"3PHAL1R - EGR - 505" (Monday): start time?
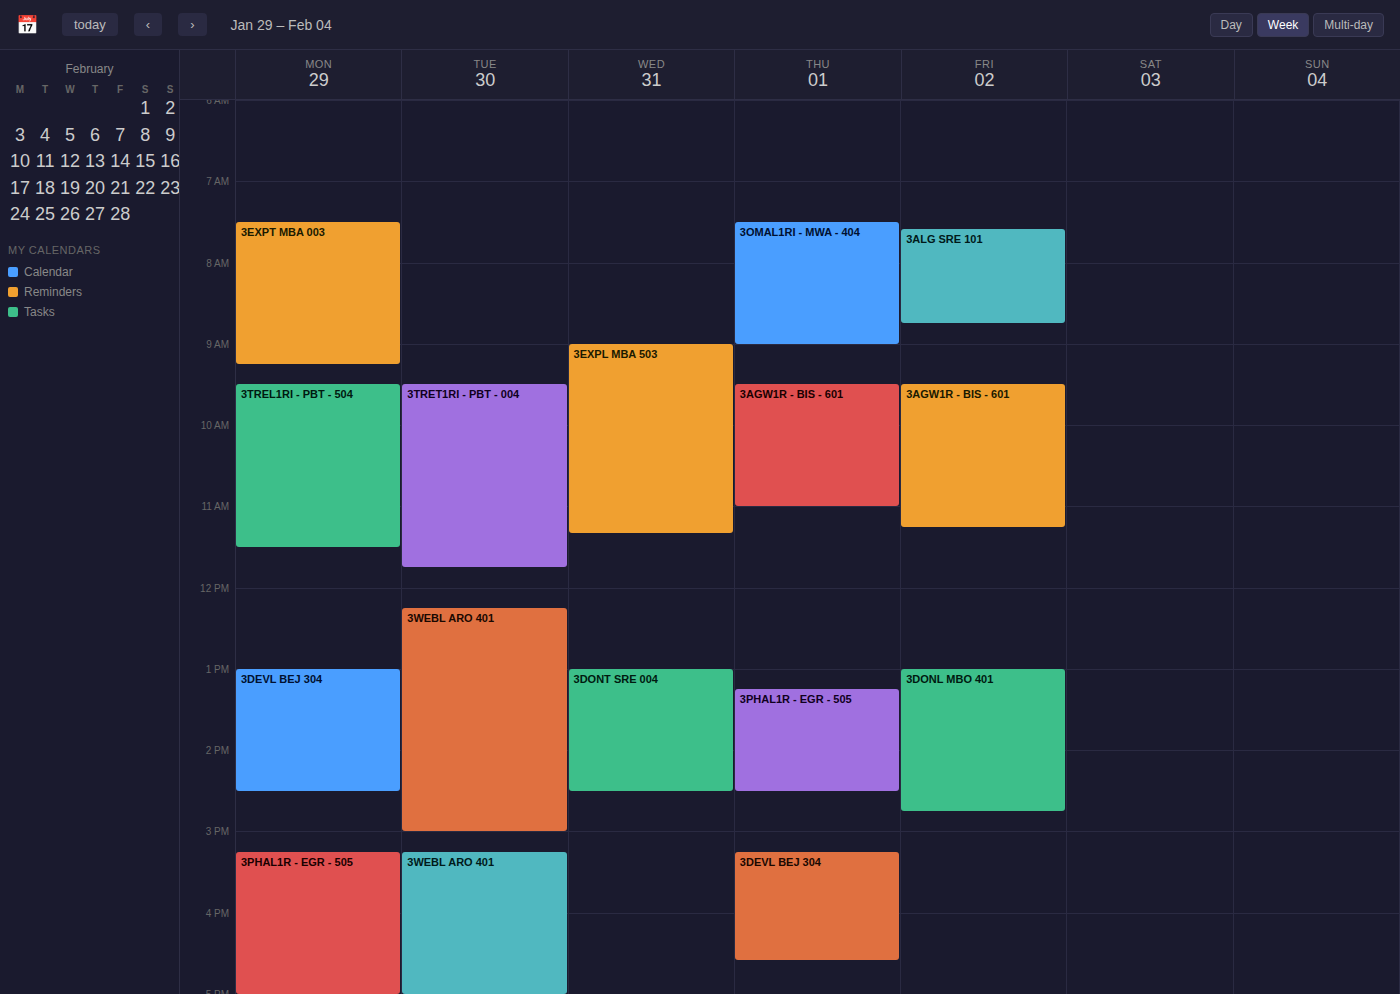
3:15 PM